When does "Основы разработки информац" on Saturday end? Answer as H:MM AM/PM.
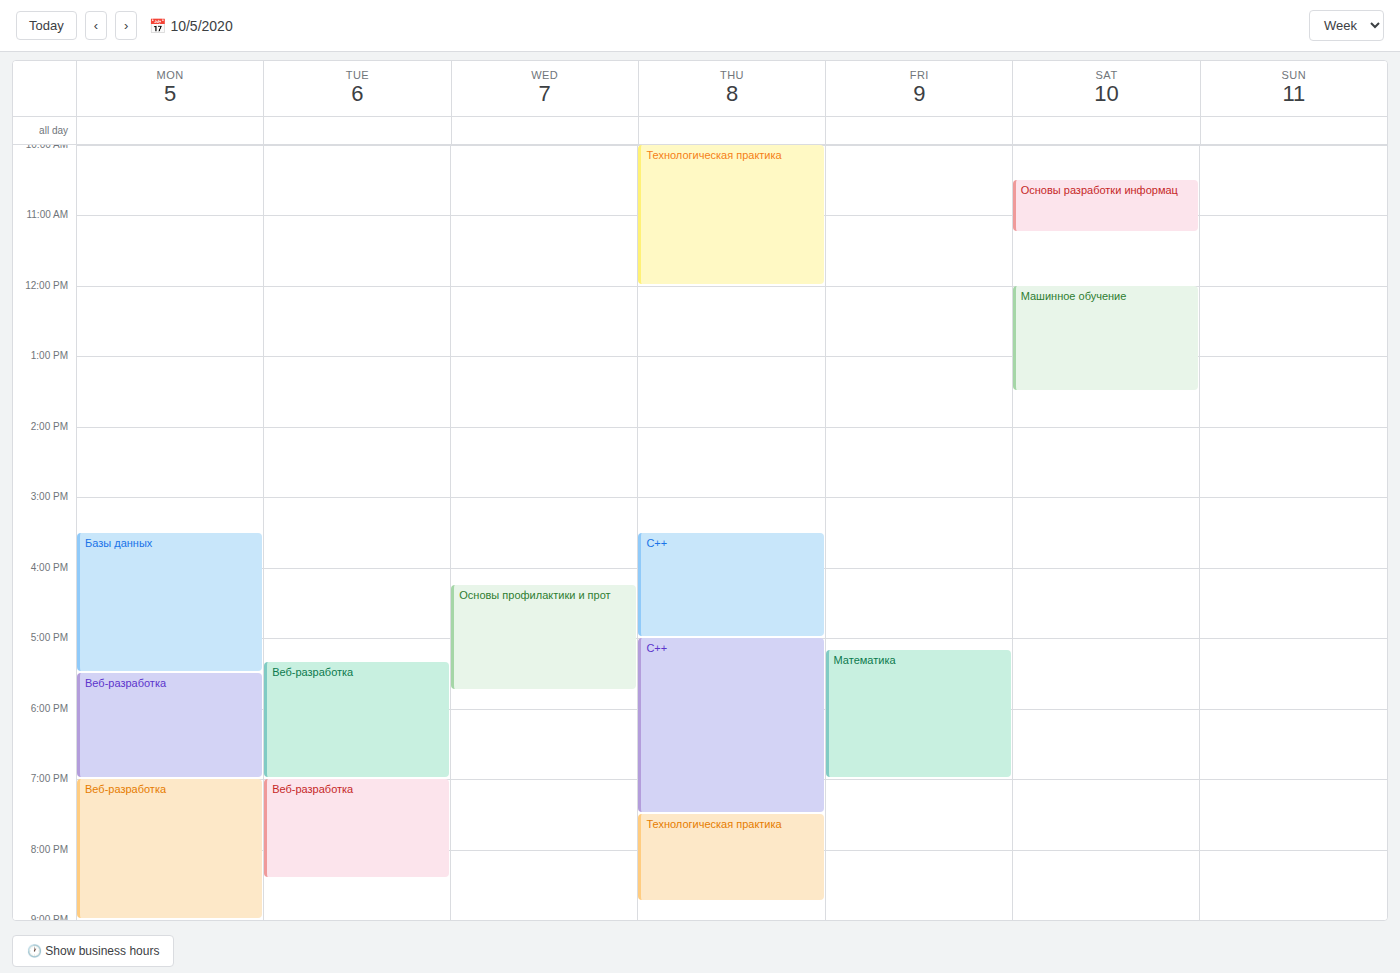
11:15 AM